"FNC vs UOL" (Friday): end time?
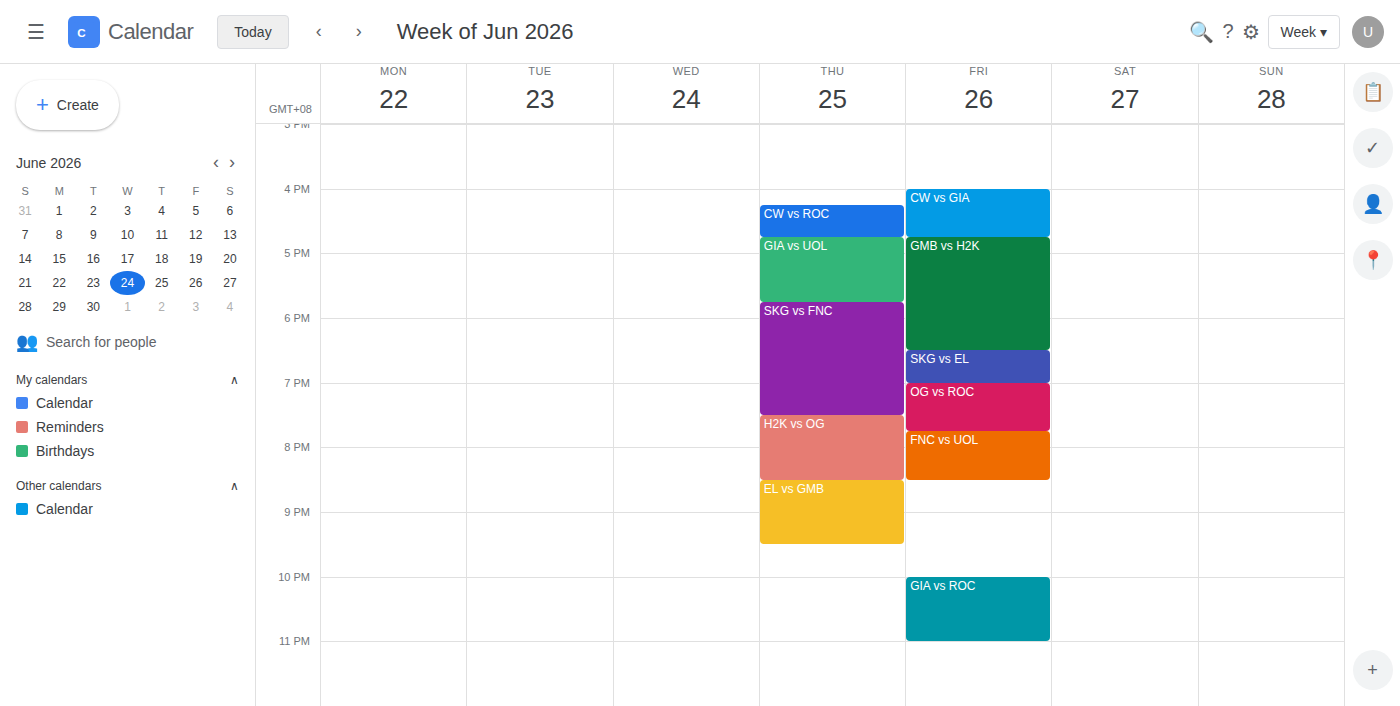
20:30